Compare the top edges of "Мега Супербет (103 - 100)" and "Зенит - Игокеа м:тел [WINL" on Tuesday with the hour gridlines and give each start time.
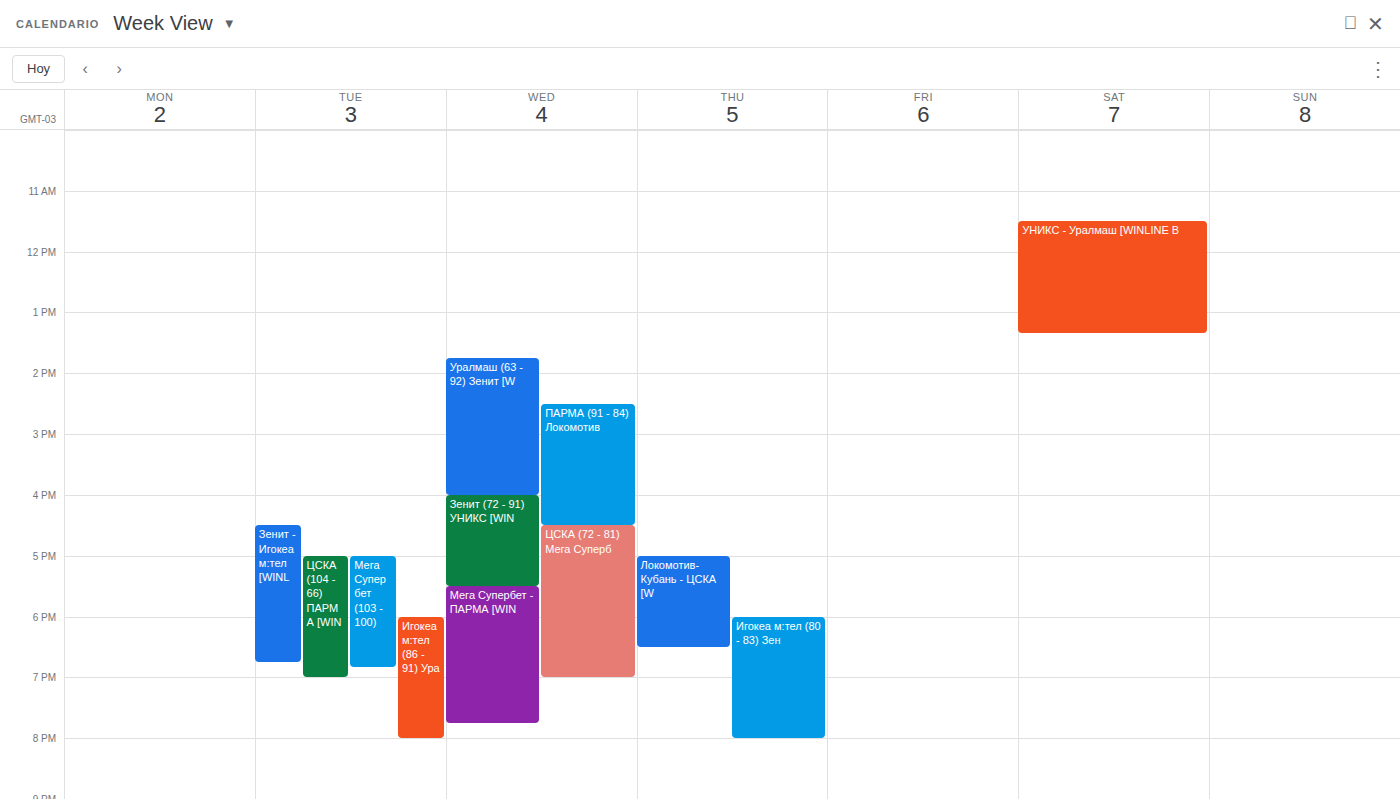
"Мега Супербет (103 - 100)": 5:00 PM, exactly on the 5 PM line. "Зенит - Игокеа м:тел [WINL": 4:30 PM, halfway between the 4 PM and 5 PM lines.